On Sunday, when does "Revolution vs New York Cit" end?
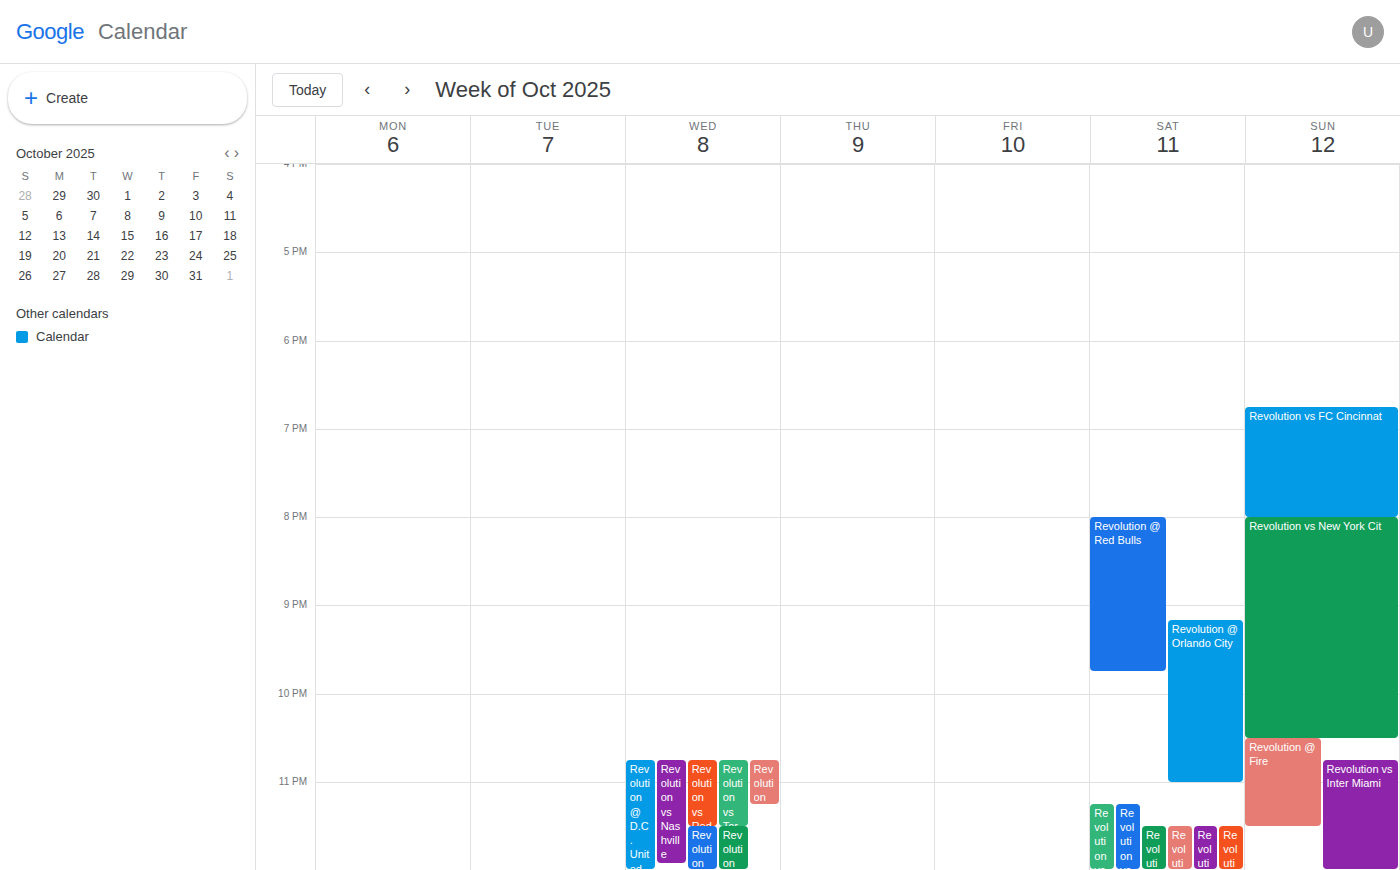
10:30 PM